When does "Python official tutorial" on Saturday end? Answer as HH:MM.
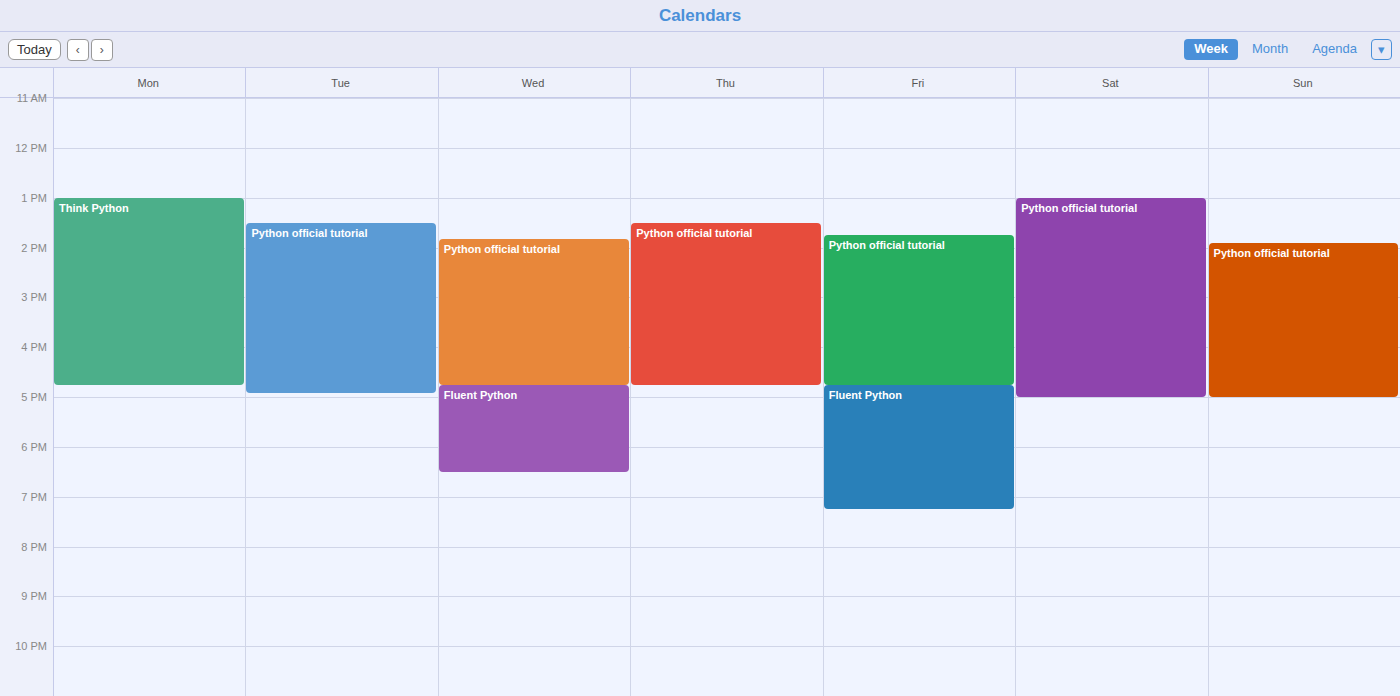
17:00